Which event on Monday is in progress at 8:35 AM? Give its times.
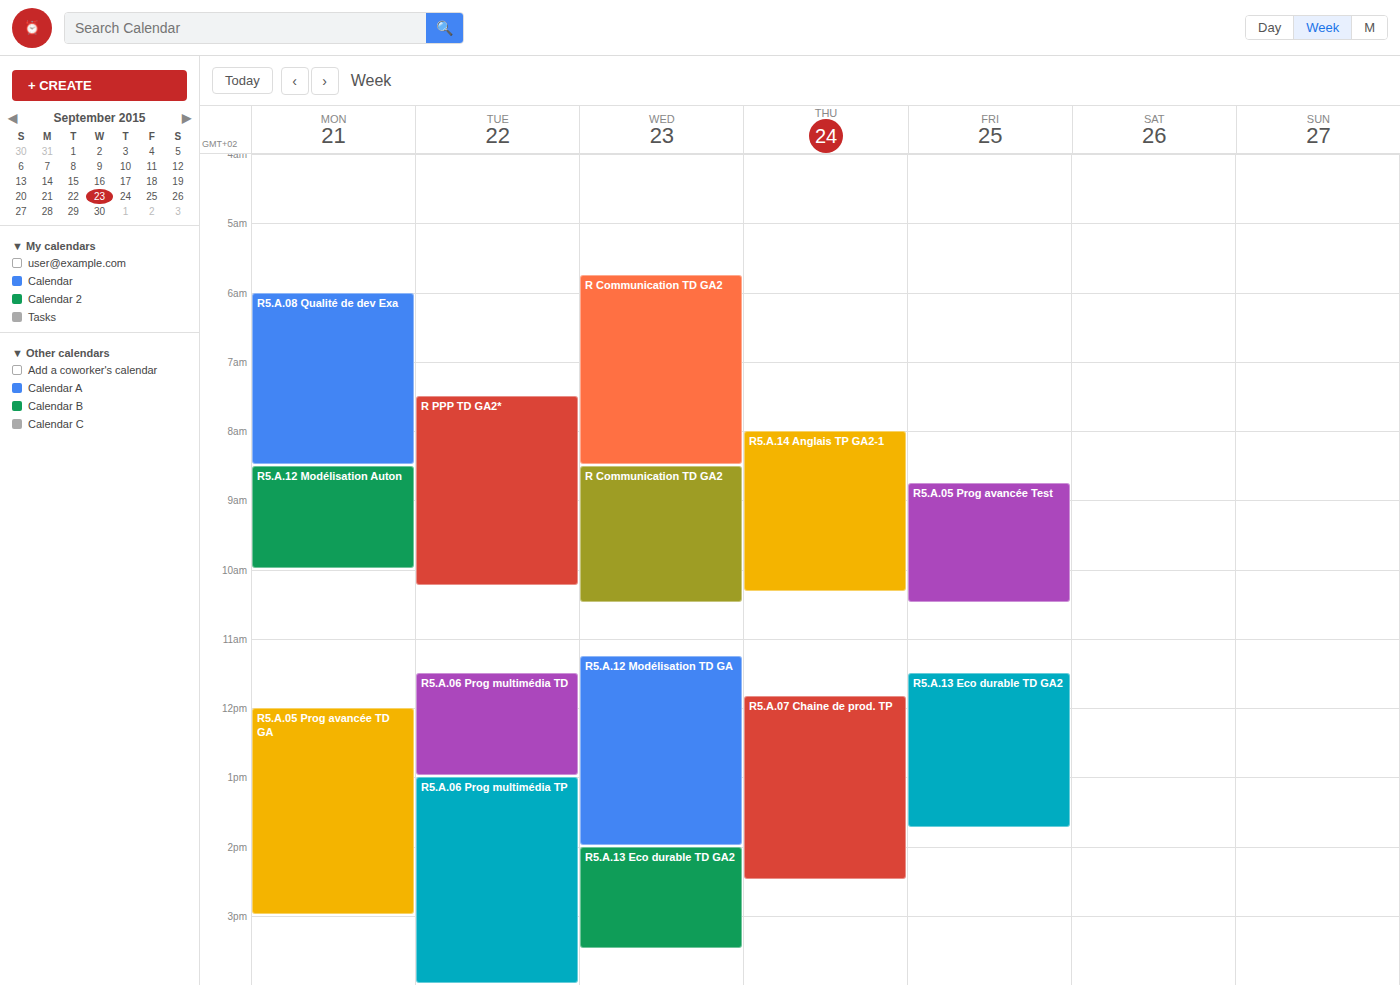
"R5.A.12 Modélisation Auton", 8:30 AM to 10:00 AM